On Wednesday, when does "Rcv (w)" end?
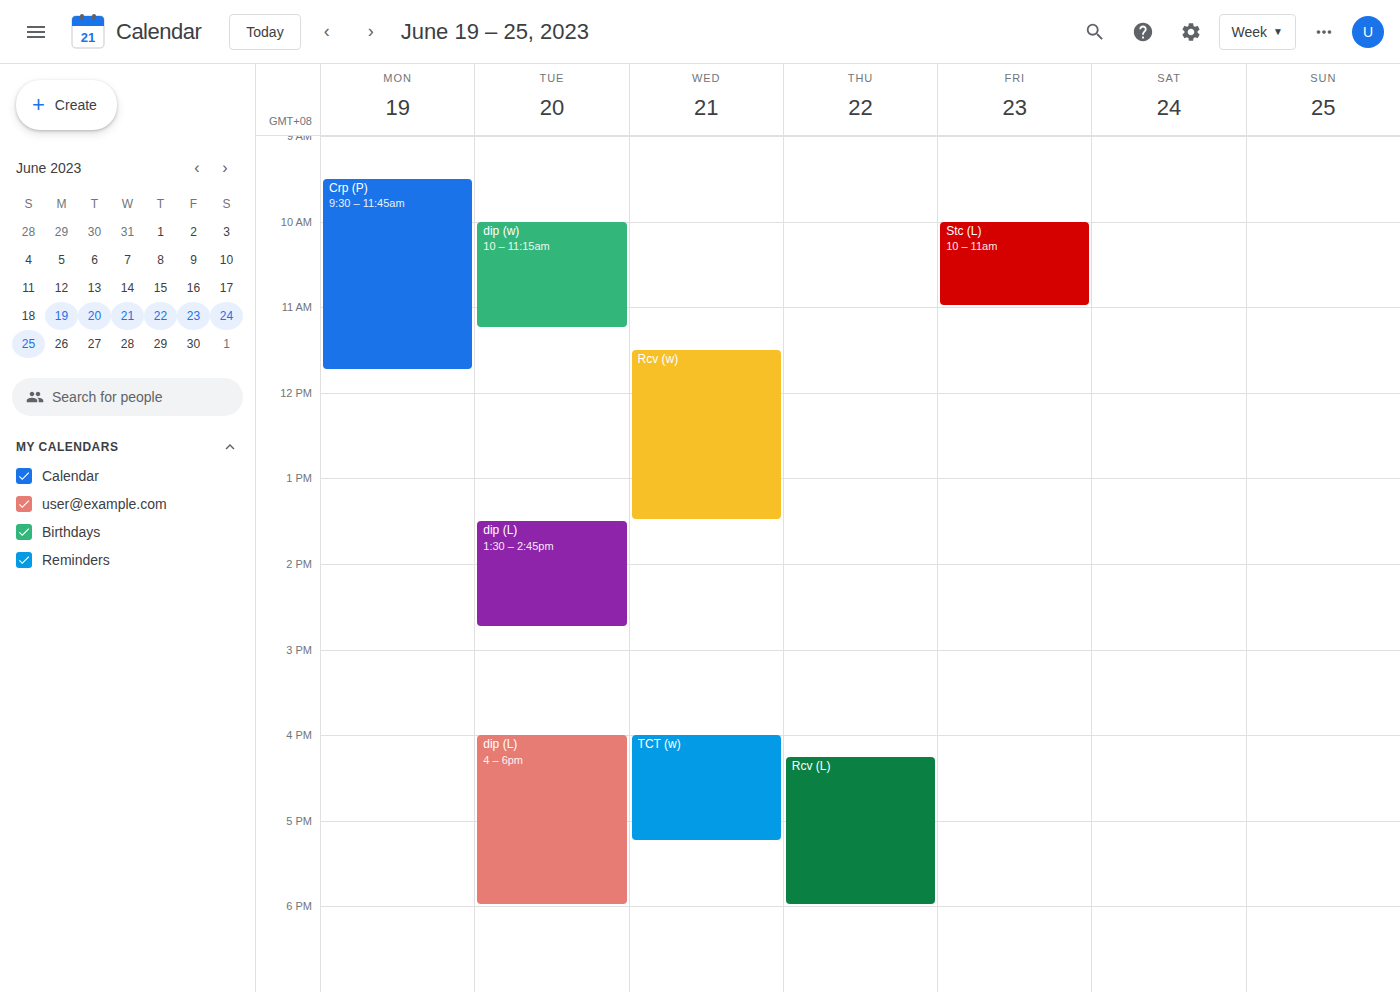
1:30 PM